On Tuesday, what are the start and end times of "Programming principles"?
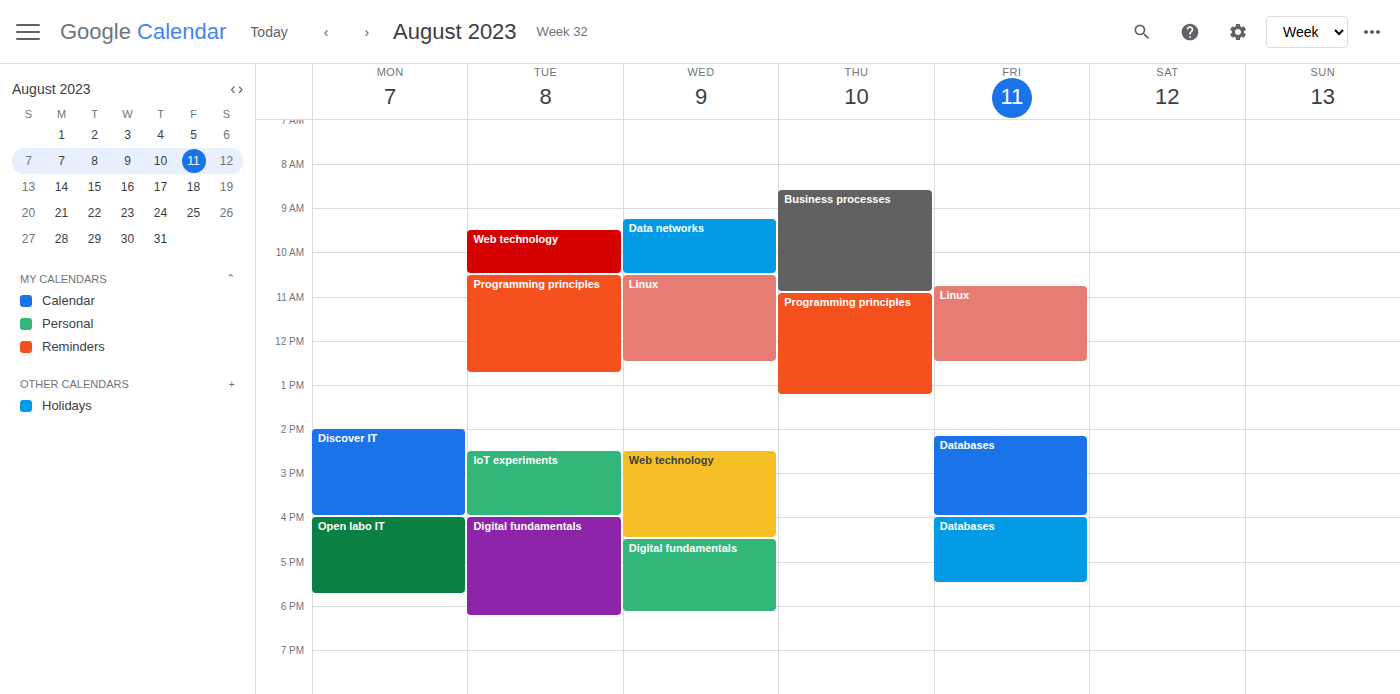
10:30 AM to 12:45 PM